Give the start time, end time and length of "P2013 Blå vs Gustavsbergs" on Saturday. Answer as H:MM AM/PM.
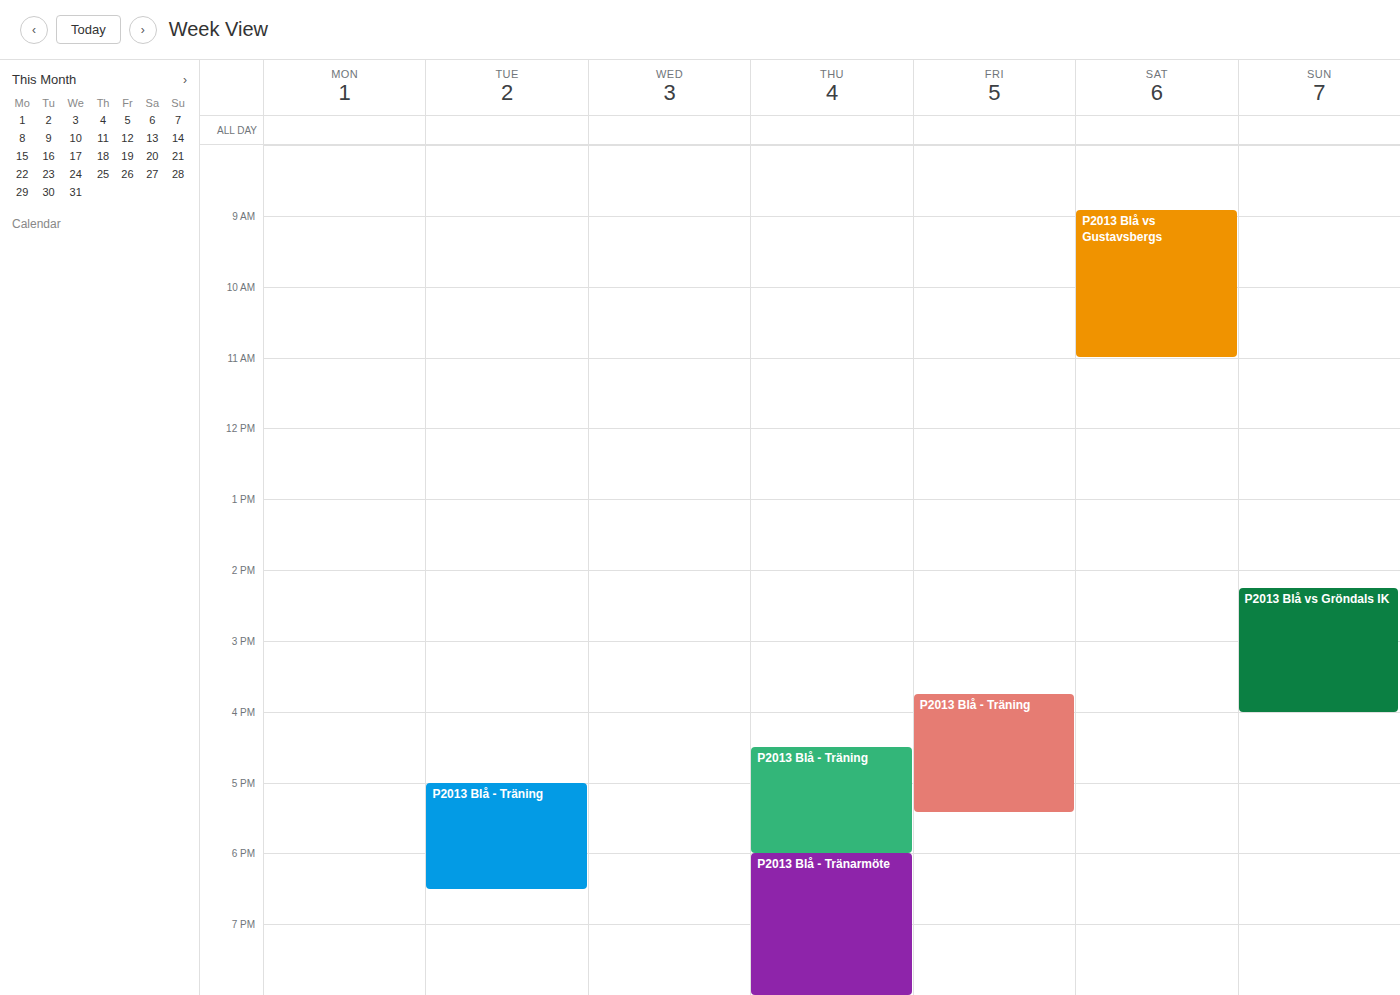
8:55 AM to 11:00 AM, 2 hours 5 minutes